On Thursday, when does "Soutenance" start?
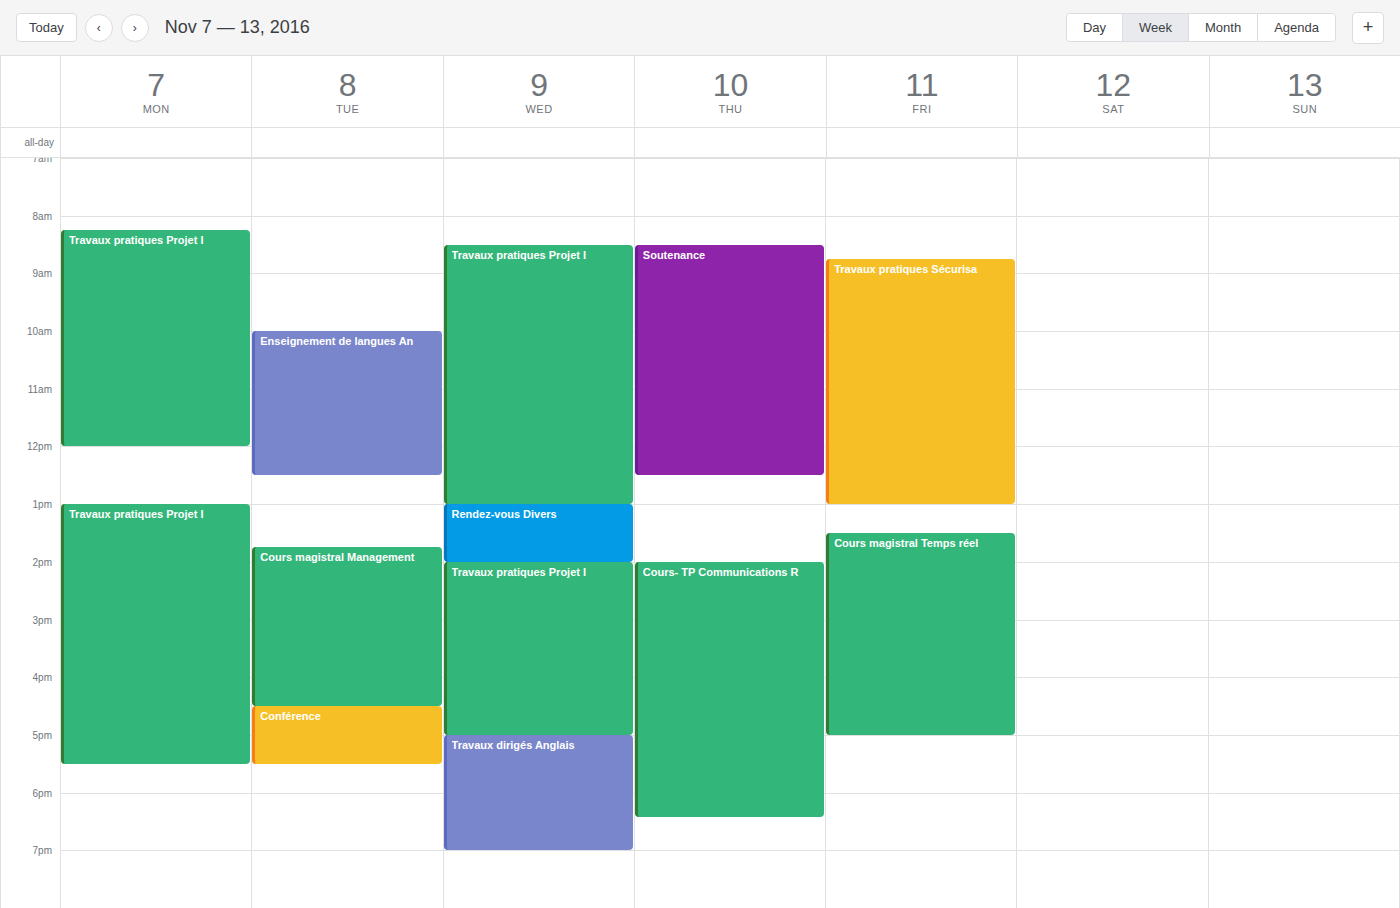
8:30 AM